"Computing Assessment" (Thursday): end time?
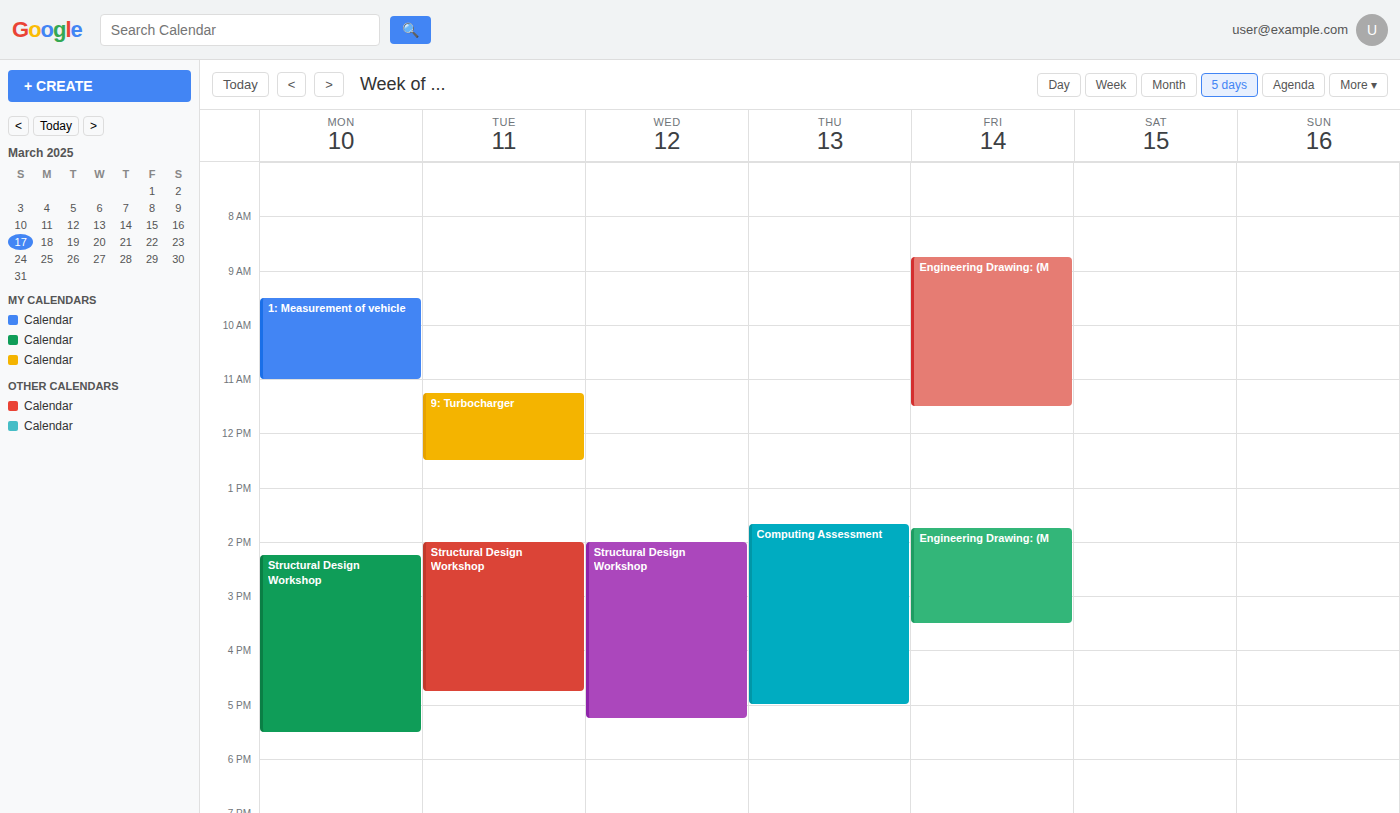
17:00